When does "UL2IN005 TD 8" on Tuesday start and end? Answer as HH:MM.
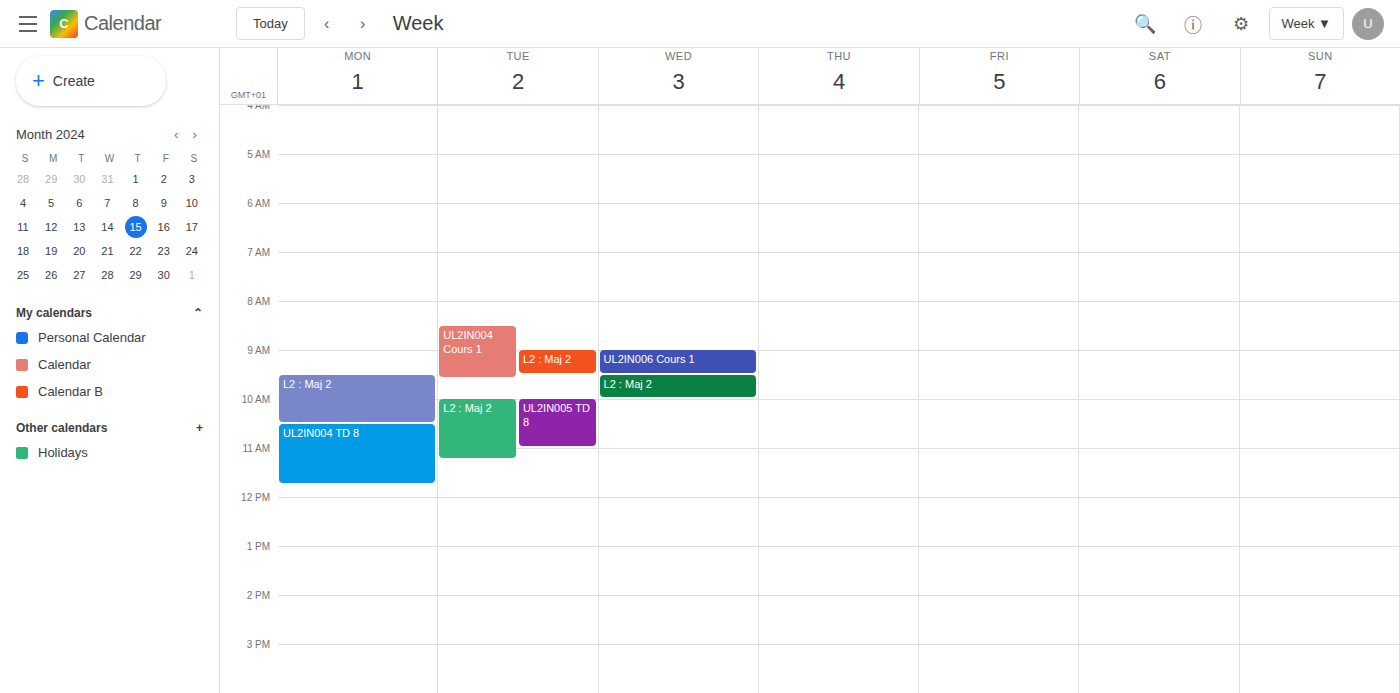
10:00 to 11:00